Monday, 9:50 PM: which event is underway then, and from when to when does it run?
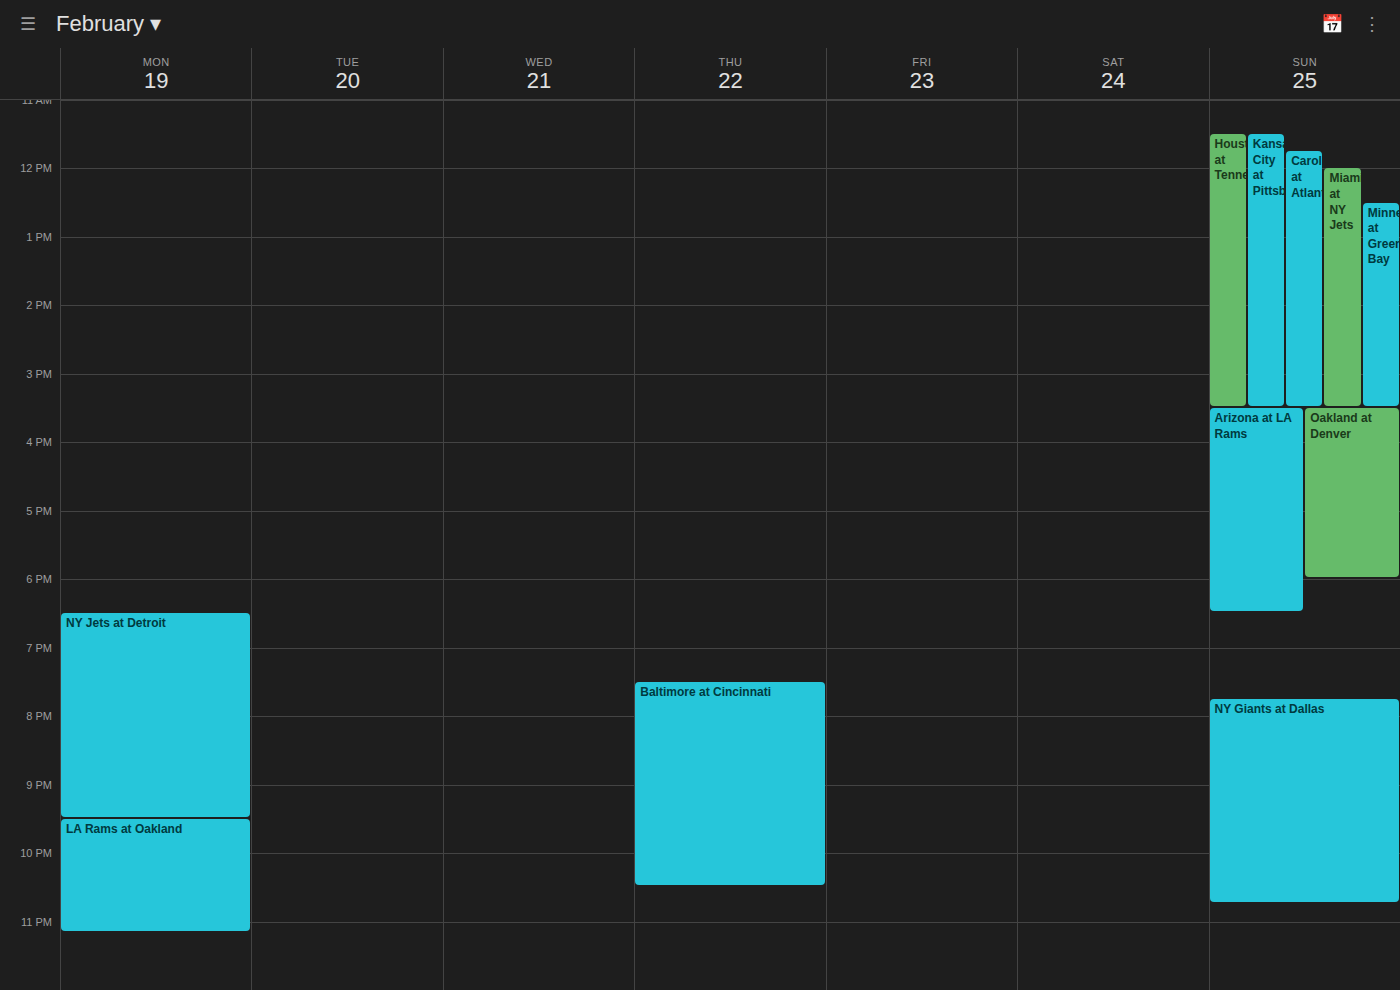
"LA Rams at Oakland", 9:30 PM to 11:10 PM